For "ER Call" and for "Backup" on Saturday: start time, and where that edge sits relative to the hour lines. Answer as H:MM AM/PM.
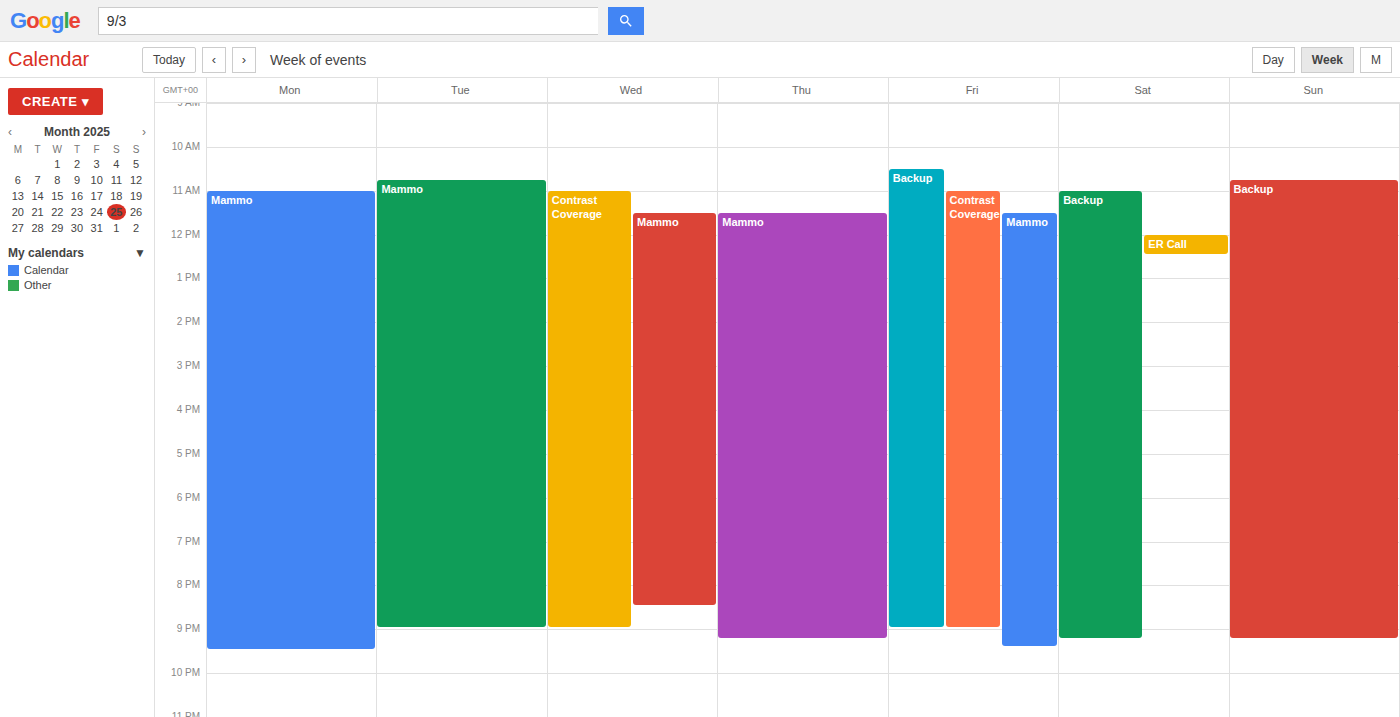
"ER Call": 12:00 PM, exactly on the 12 PM line. "Backup": 11:00 AM, exactly on the 11 AM line.